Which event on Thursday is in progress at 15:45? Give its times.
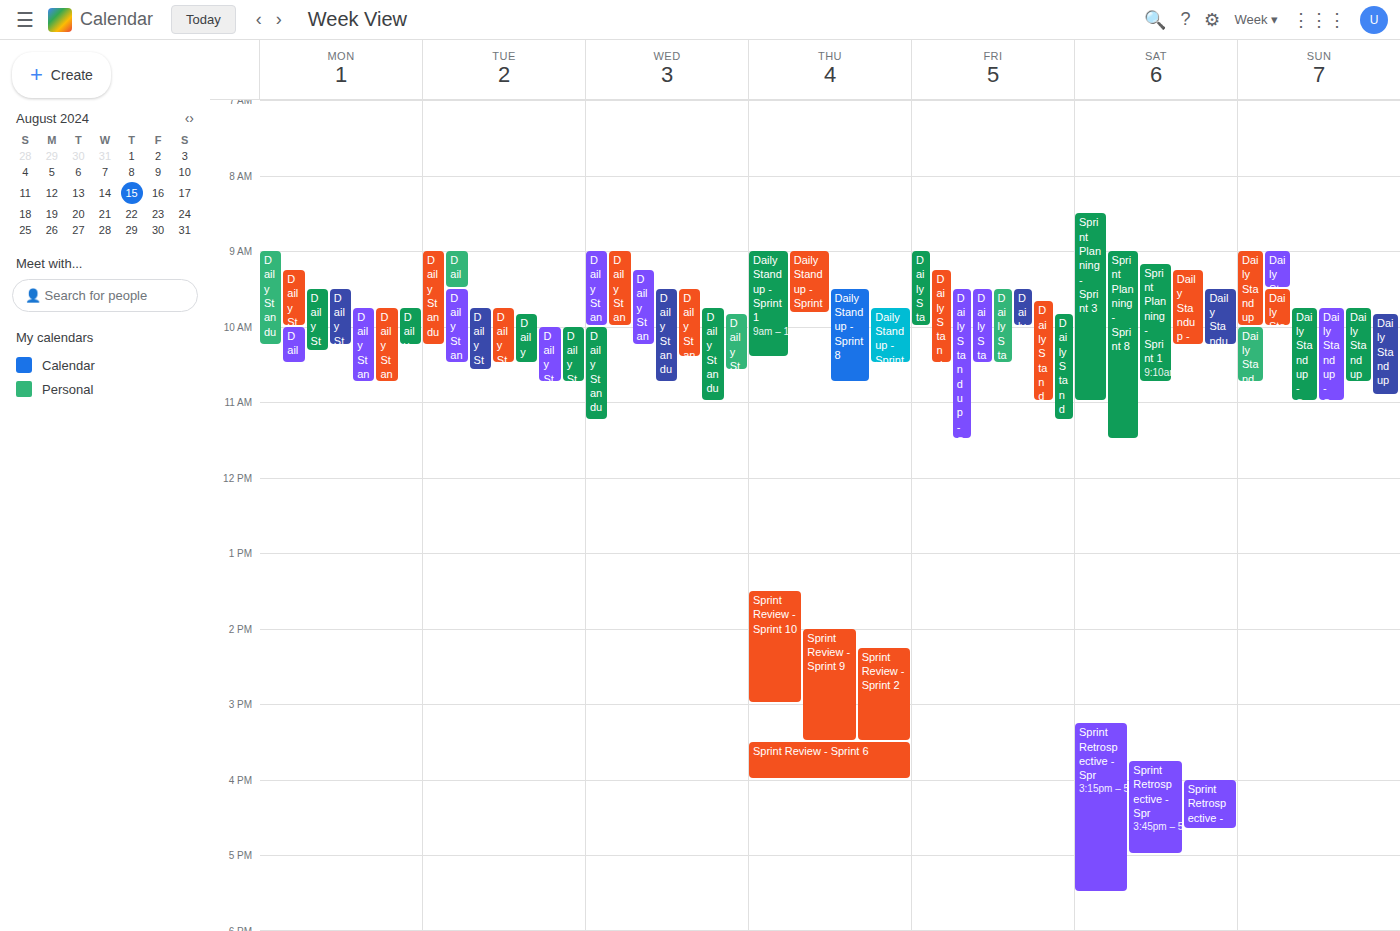
"Sprint Review - Sprint 6", 15:30 to 16:00